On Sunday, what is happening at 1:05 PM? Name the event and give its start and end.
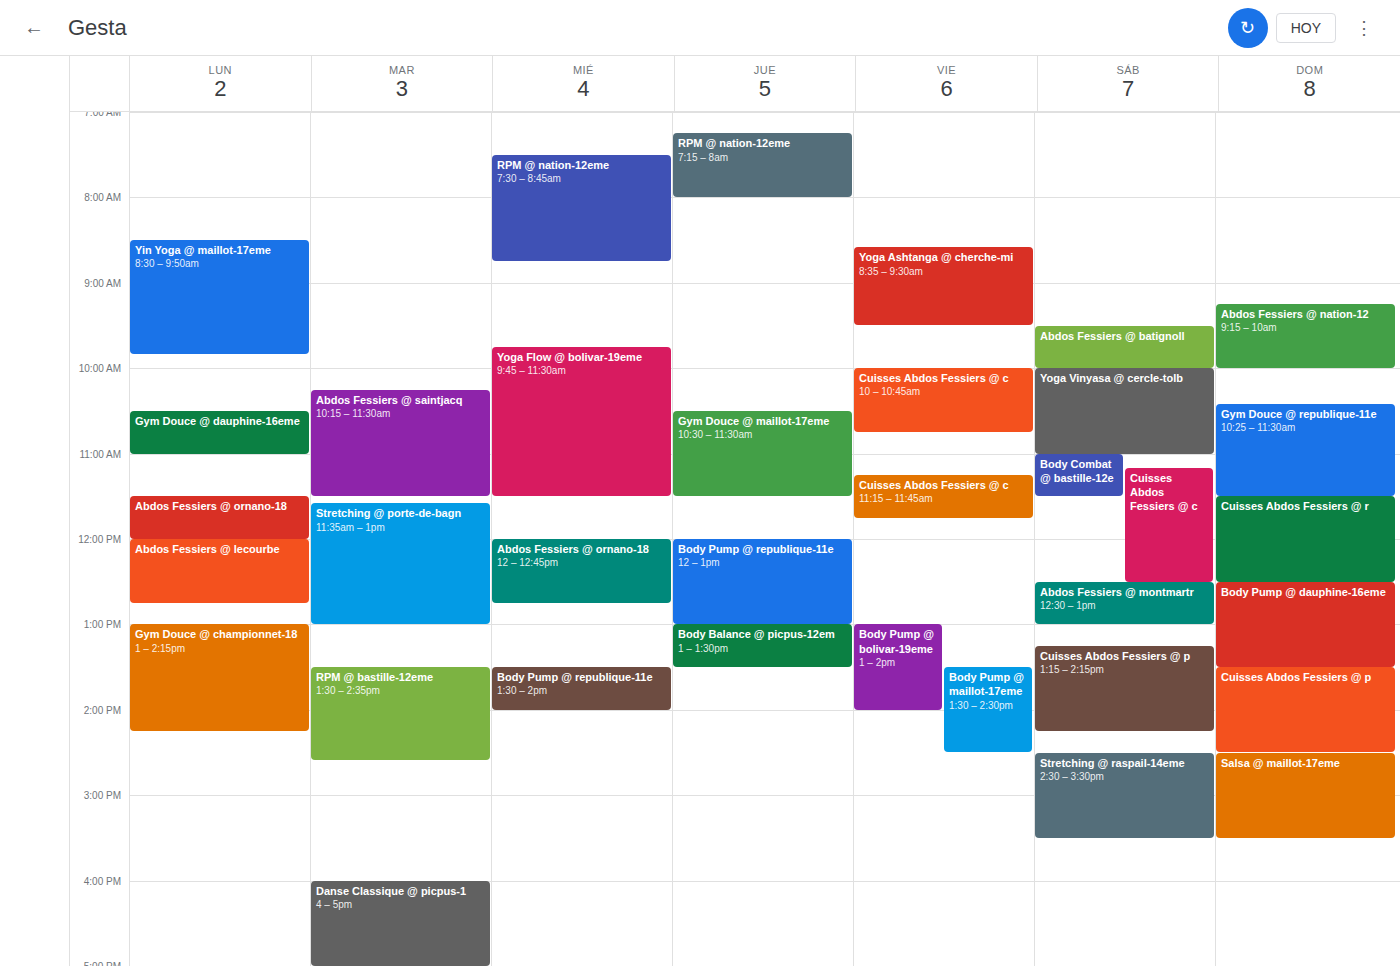
"Body Pump @ dauphine-16eme", 12:30 PM to 1:30 PM